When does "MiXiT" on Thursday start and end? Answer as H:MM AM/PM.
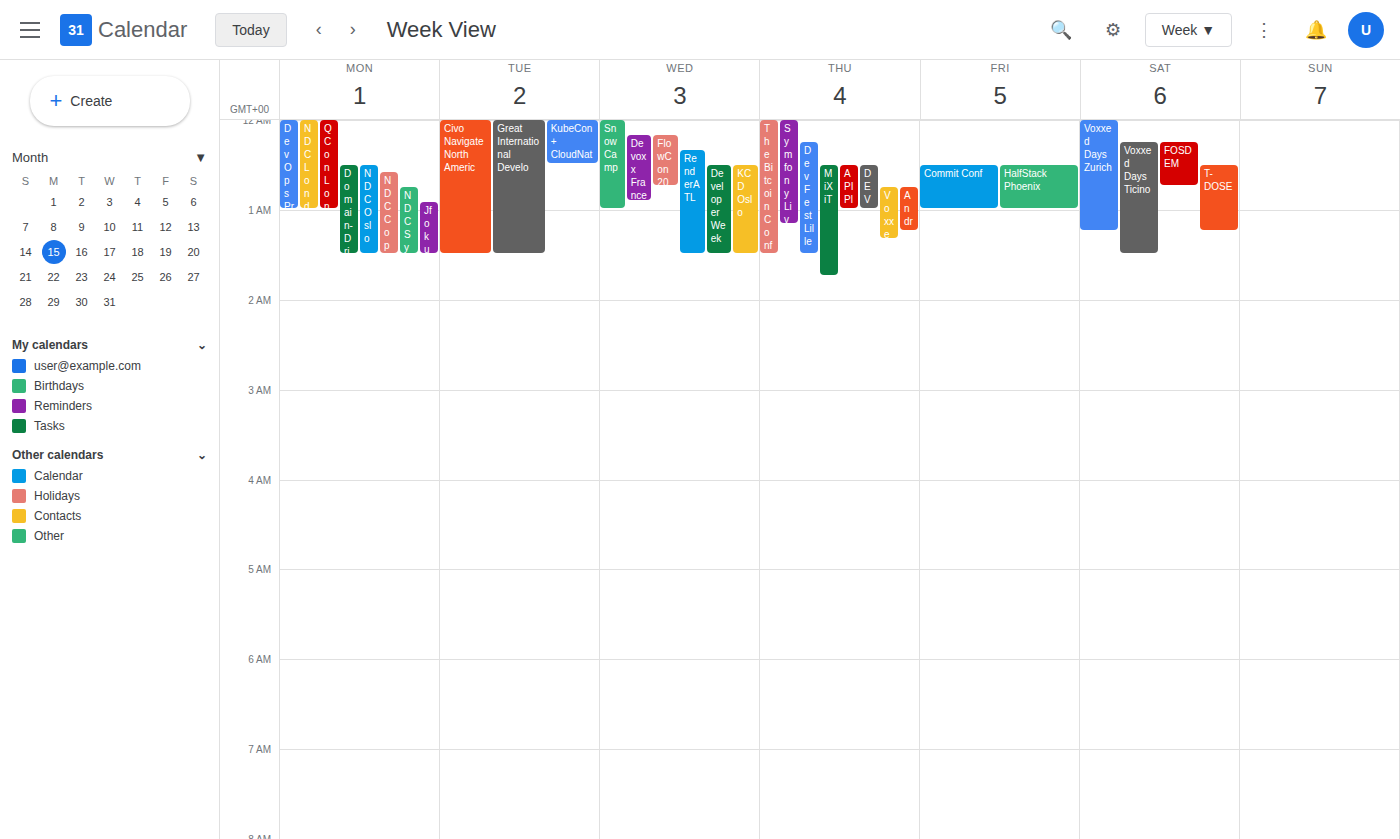
12:30 AM to 1:45 AM